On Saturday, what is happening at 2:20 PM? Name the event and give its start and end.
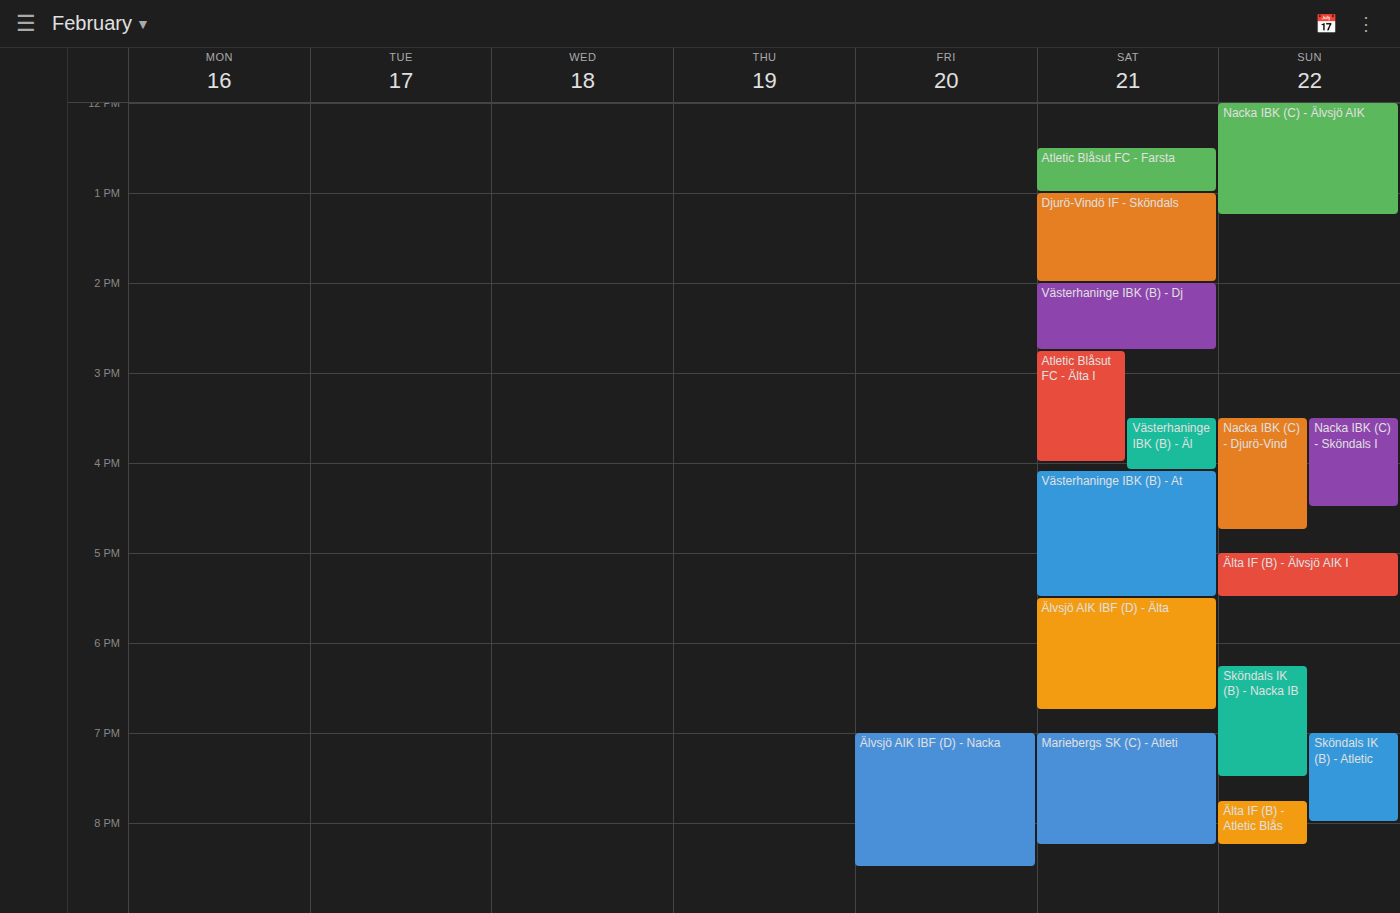
"Västerhaninge IBK (B) - Dj", 2:00 PM to 2:45 PM